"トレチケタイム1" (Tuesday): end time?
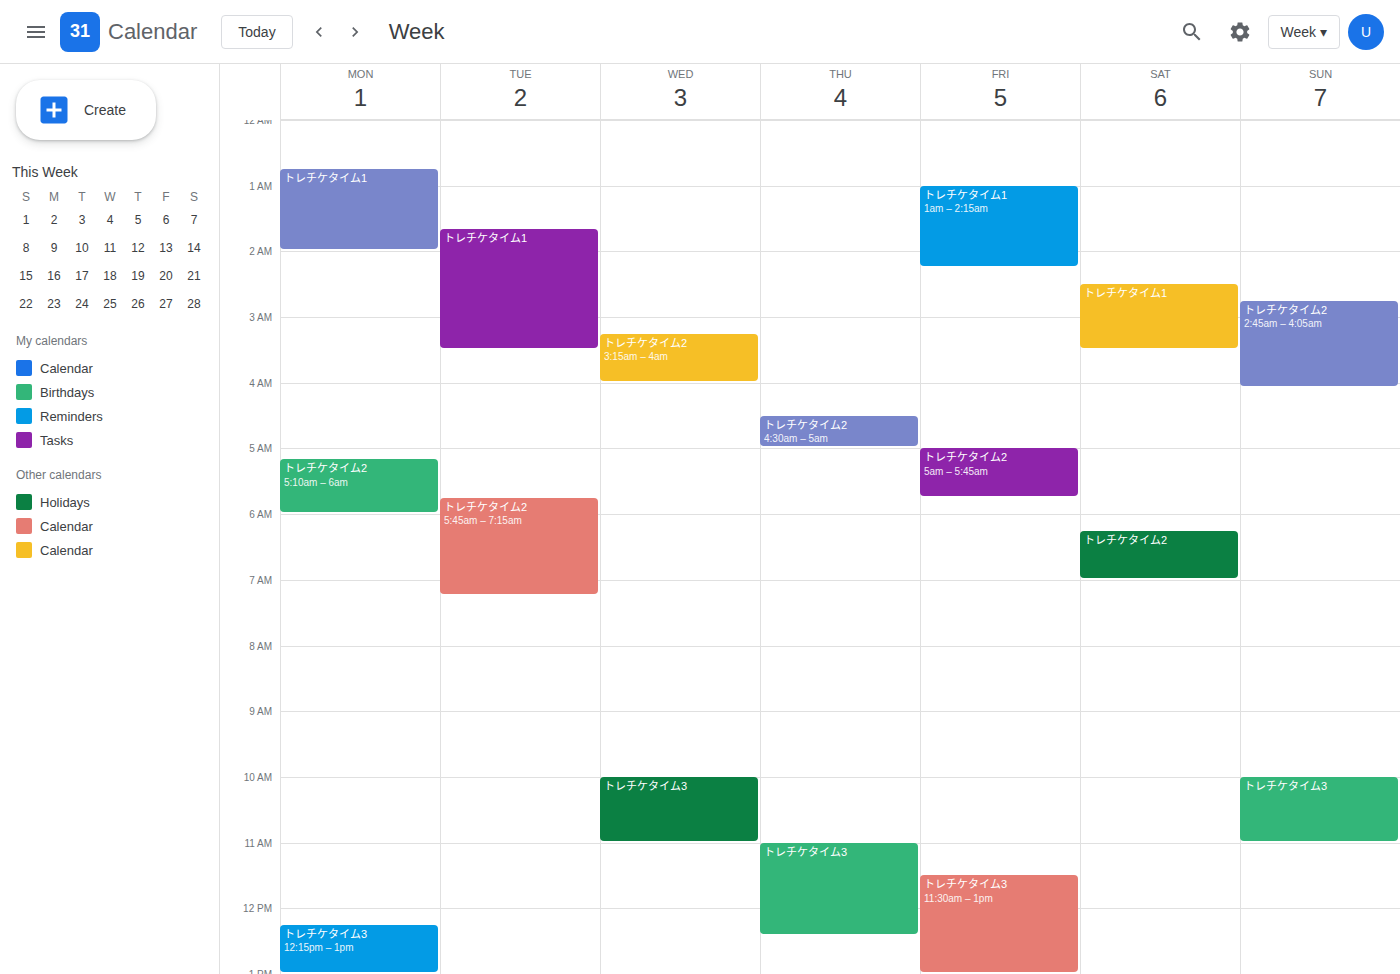
3:30 AM